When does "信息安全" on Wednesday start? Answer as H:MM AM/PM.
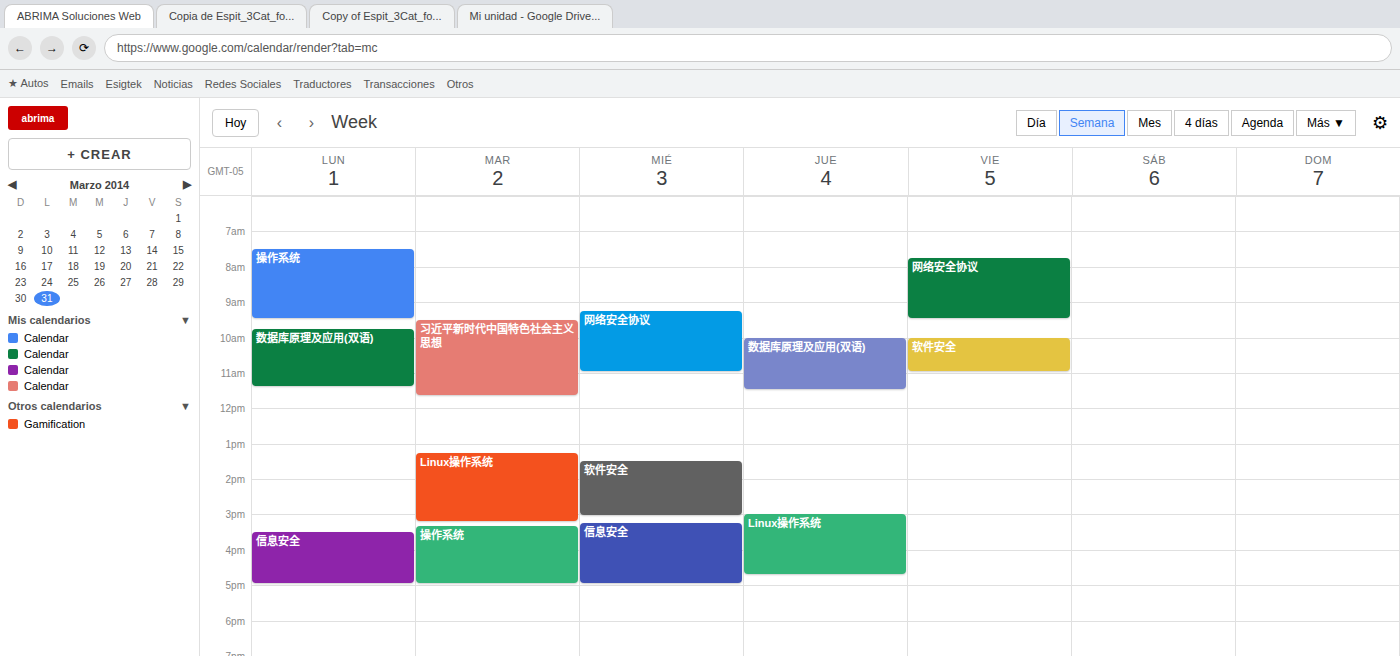
3:15 PM